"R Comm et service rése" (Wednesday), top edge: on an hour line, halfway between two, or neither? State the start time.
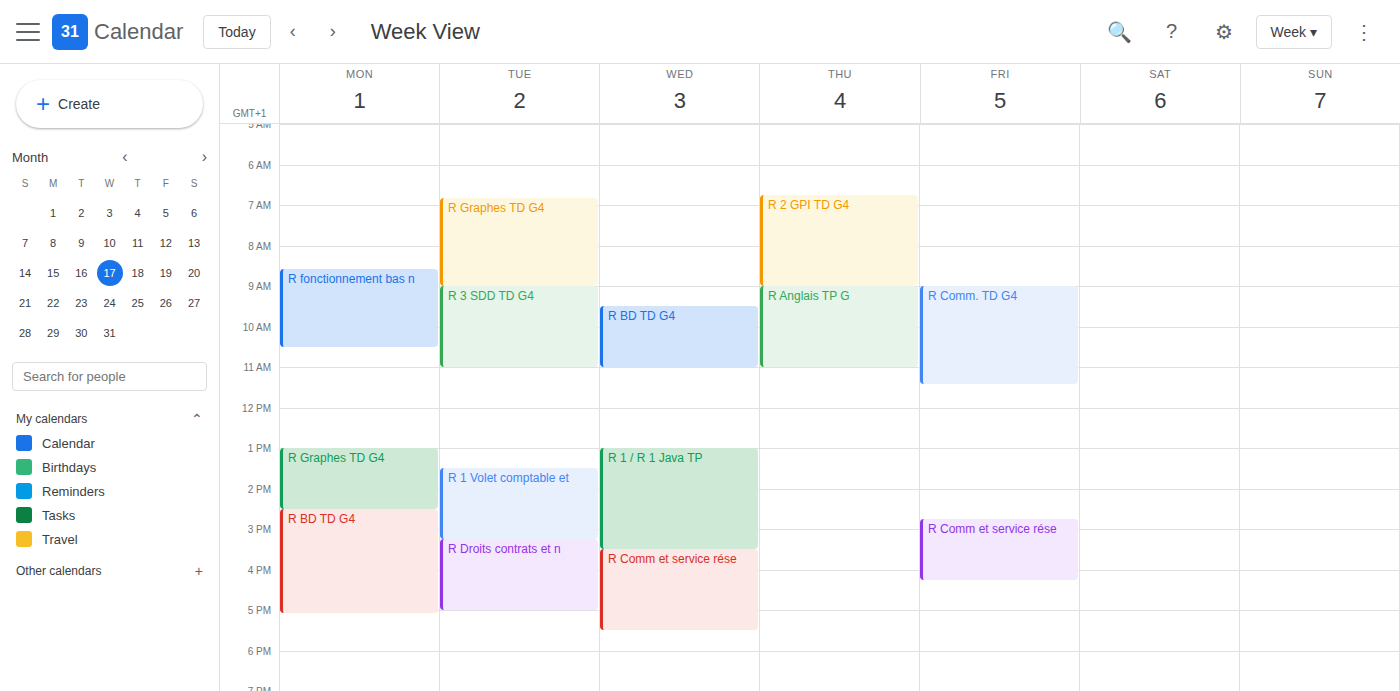
3:30 PM -- halfway between the 3 PM and 4 PM lines.